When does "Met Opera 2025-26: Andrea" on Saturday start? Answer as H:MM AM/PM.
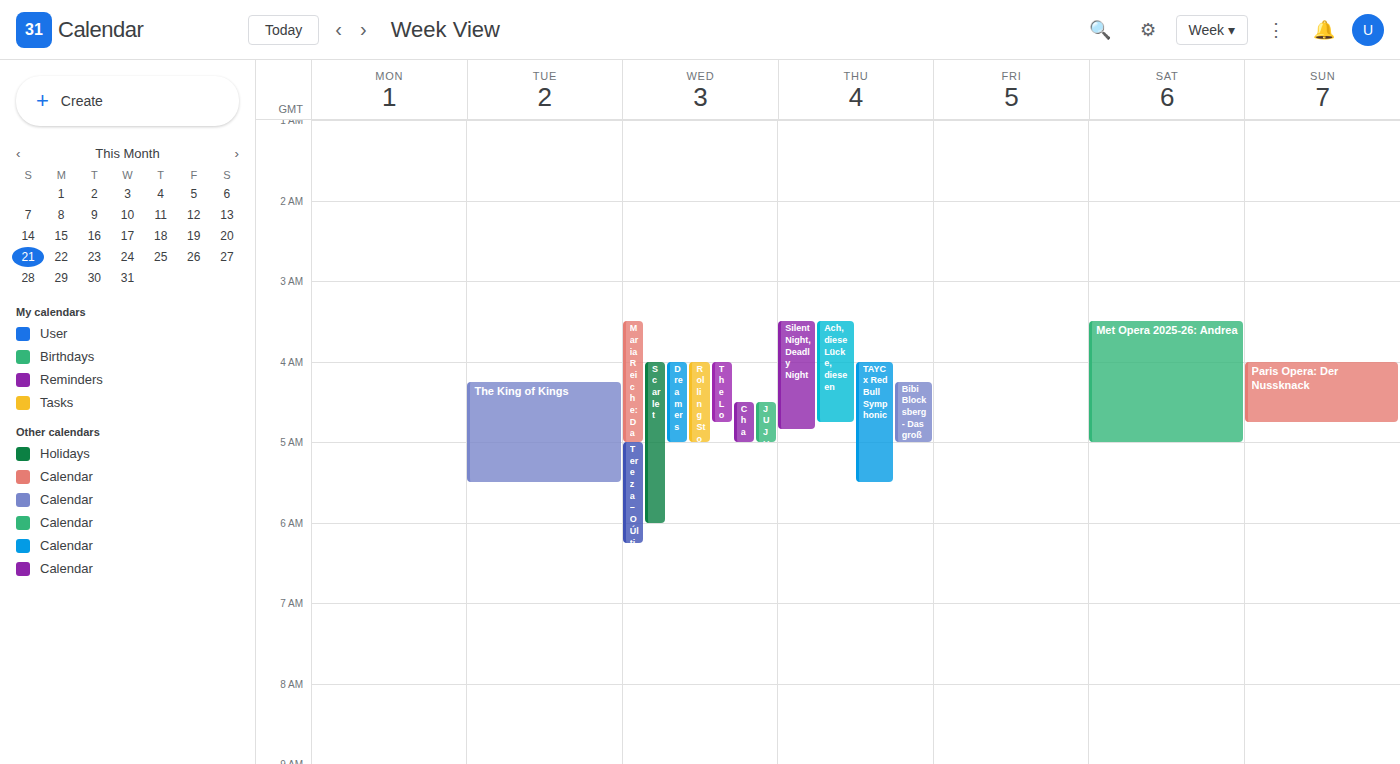
3:30 AM